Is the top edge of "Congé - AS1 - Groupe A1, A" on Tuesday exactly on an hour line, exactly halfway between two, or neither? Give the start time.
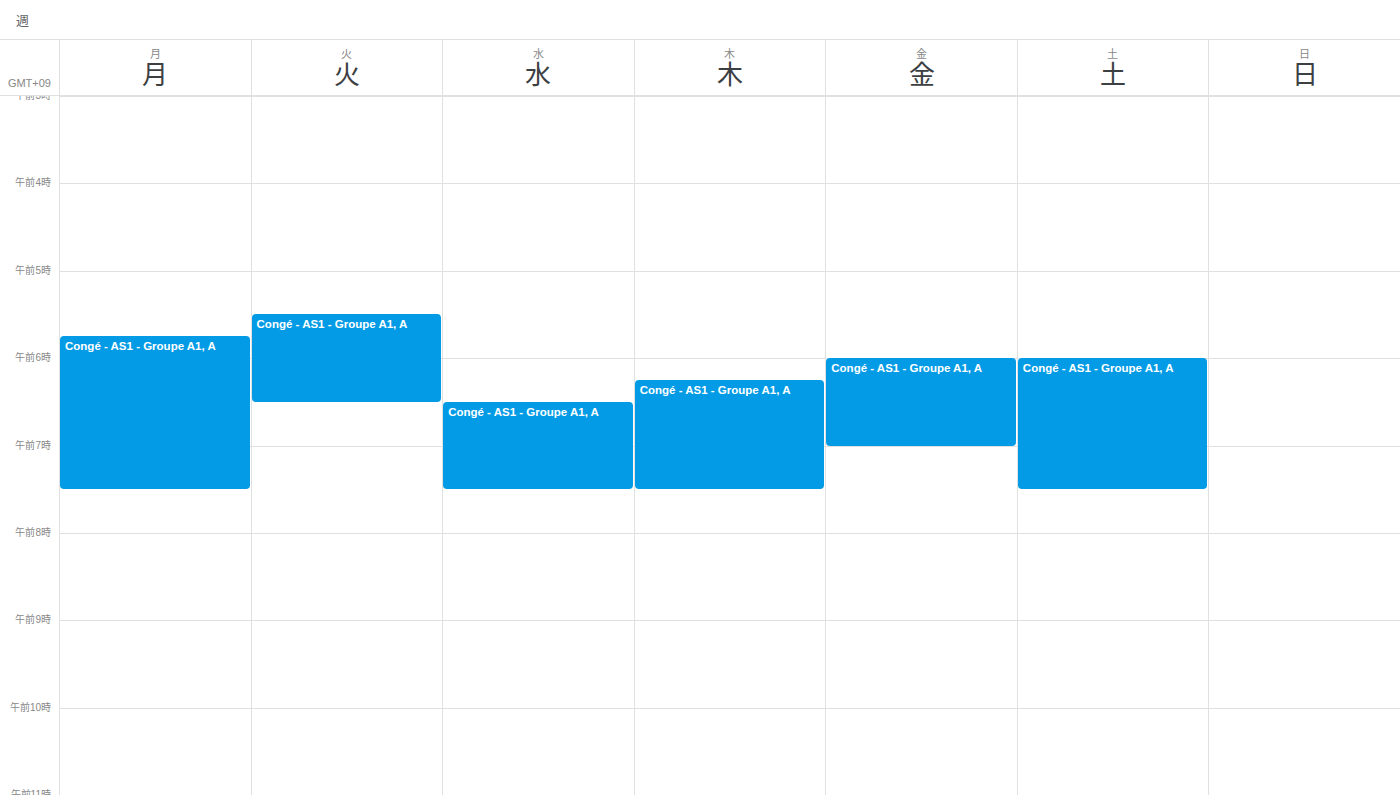
5:30 AM -- halfway between the 5 AM and 6 AM lines.